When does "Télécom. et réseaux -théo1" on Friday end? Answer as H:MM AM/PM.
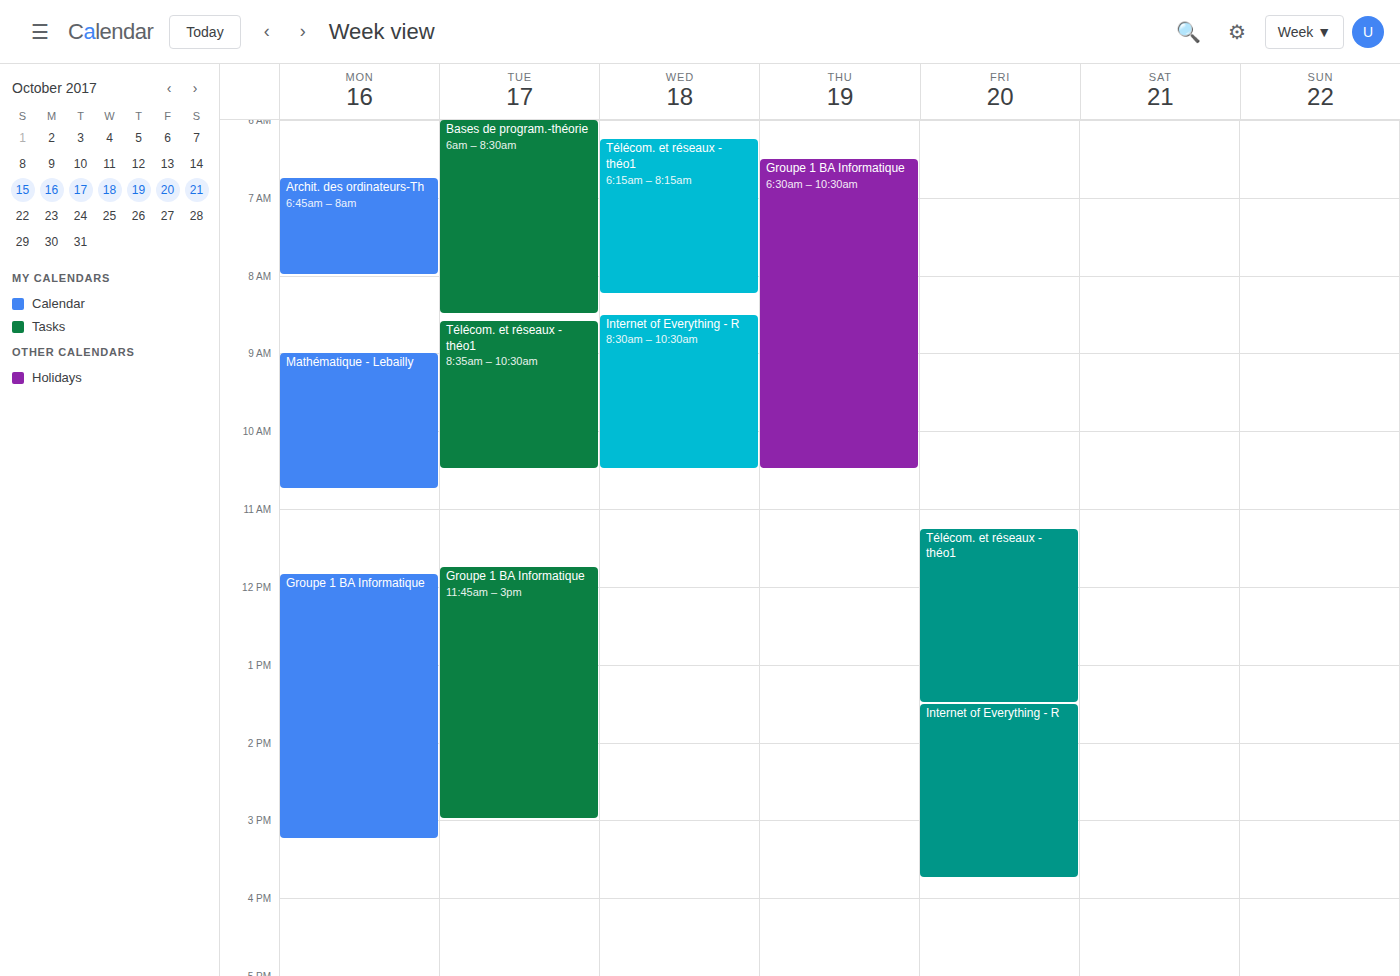
1:30 PM